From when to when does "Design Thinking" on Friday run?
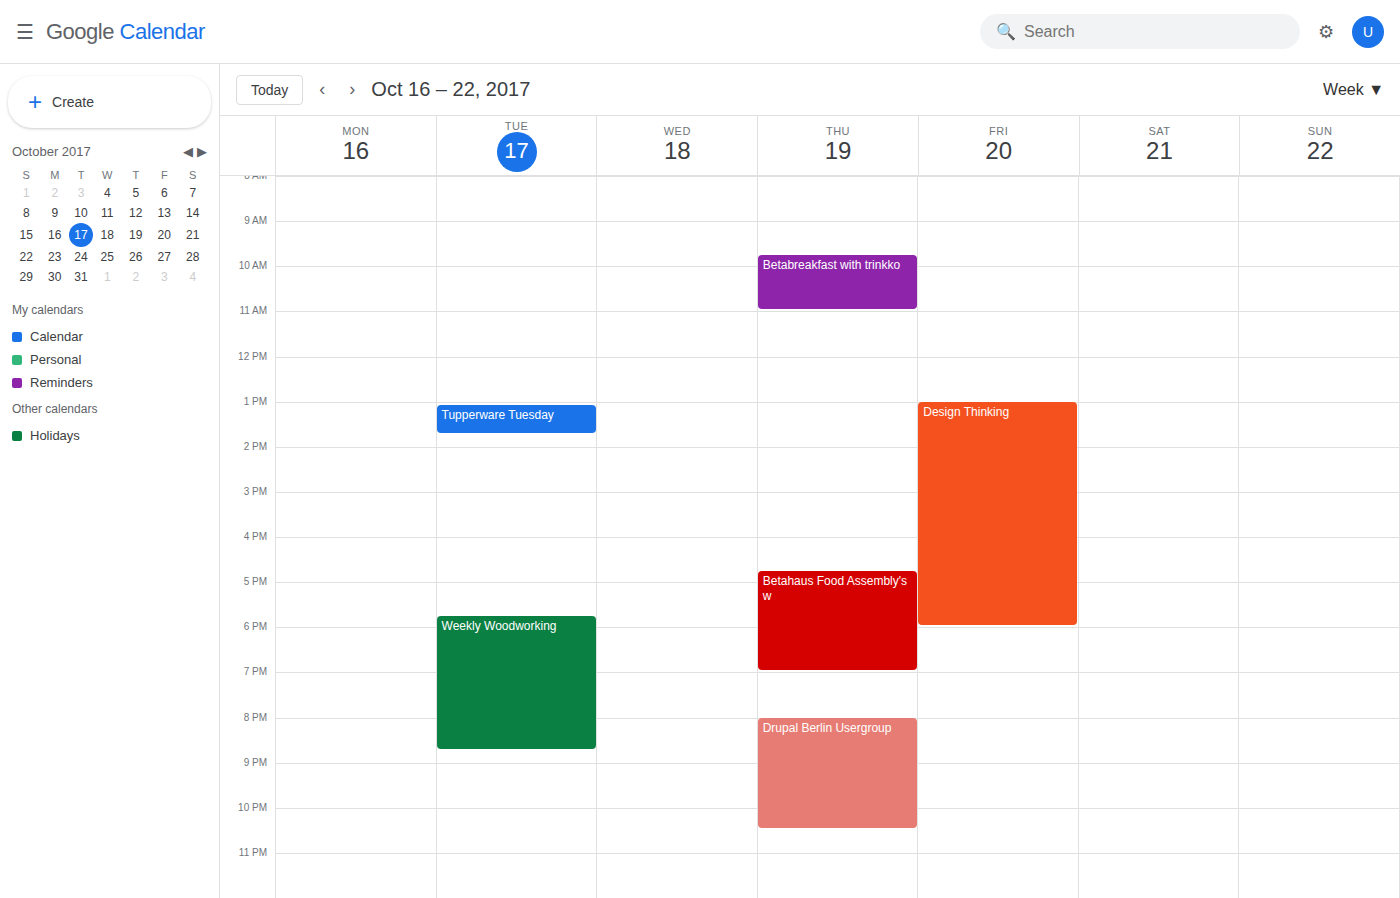
1:00 PM to 6:00 PM